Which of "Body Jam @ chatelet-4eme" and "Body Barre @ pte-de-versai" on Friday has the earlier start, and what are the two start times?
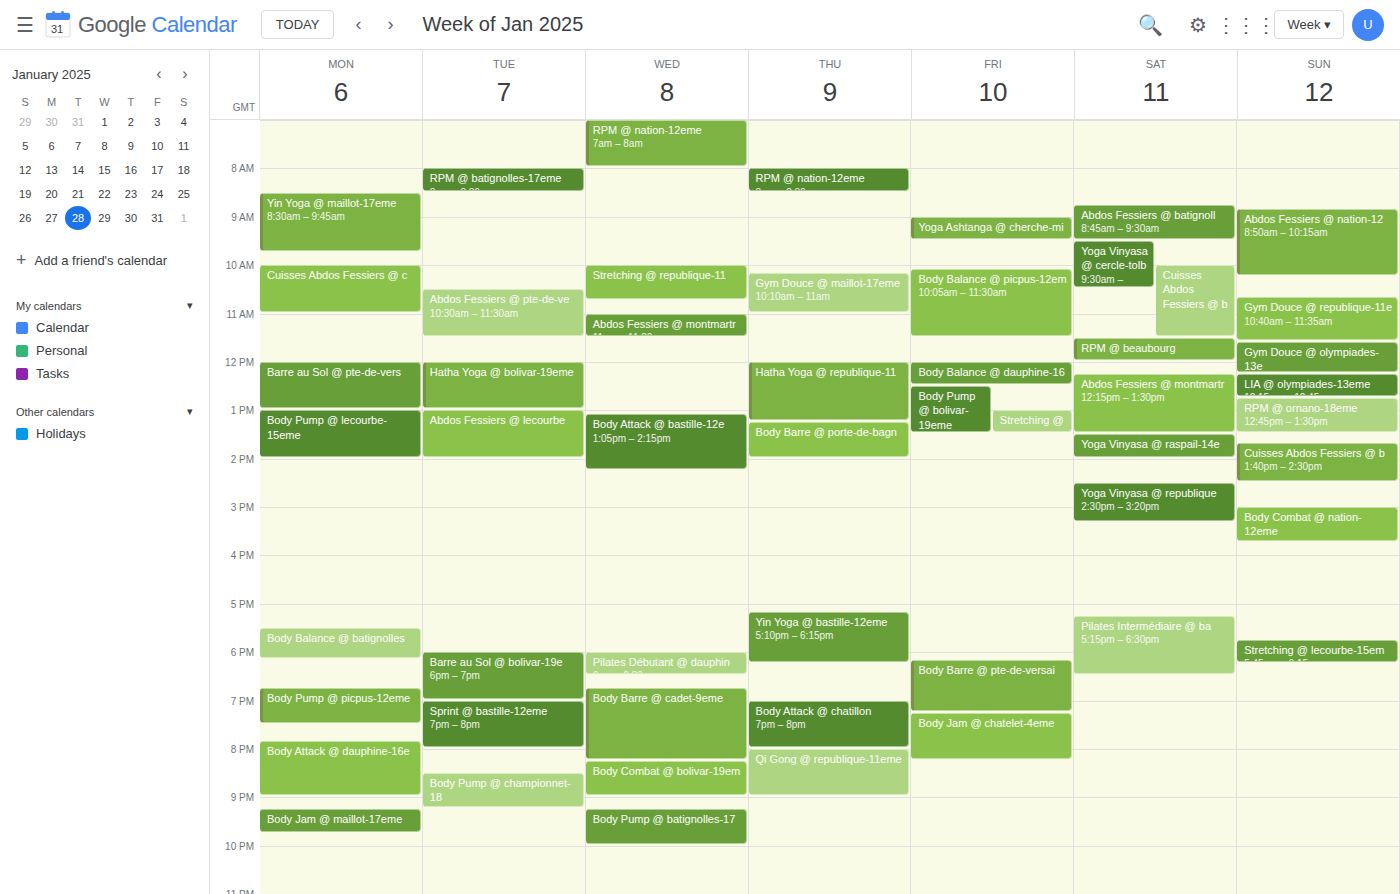
"Body Barre @ pte-de-versai" 6:10 PM; "Body Jam @ chatelet-4eme" 7:15 PM.